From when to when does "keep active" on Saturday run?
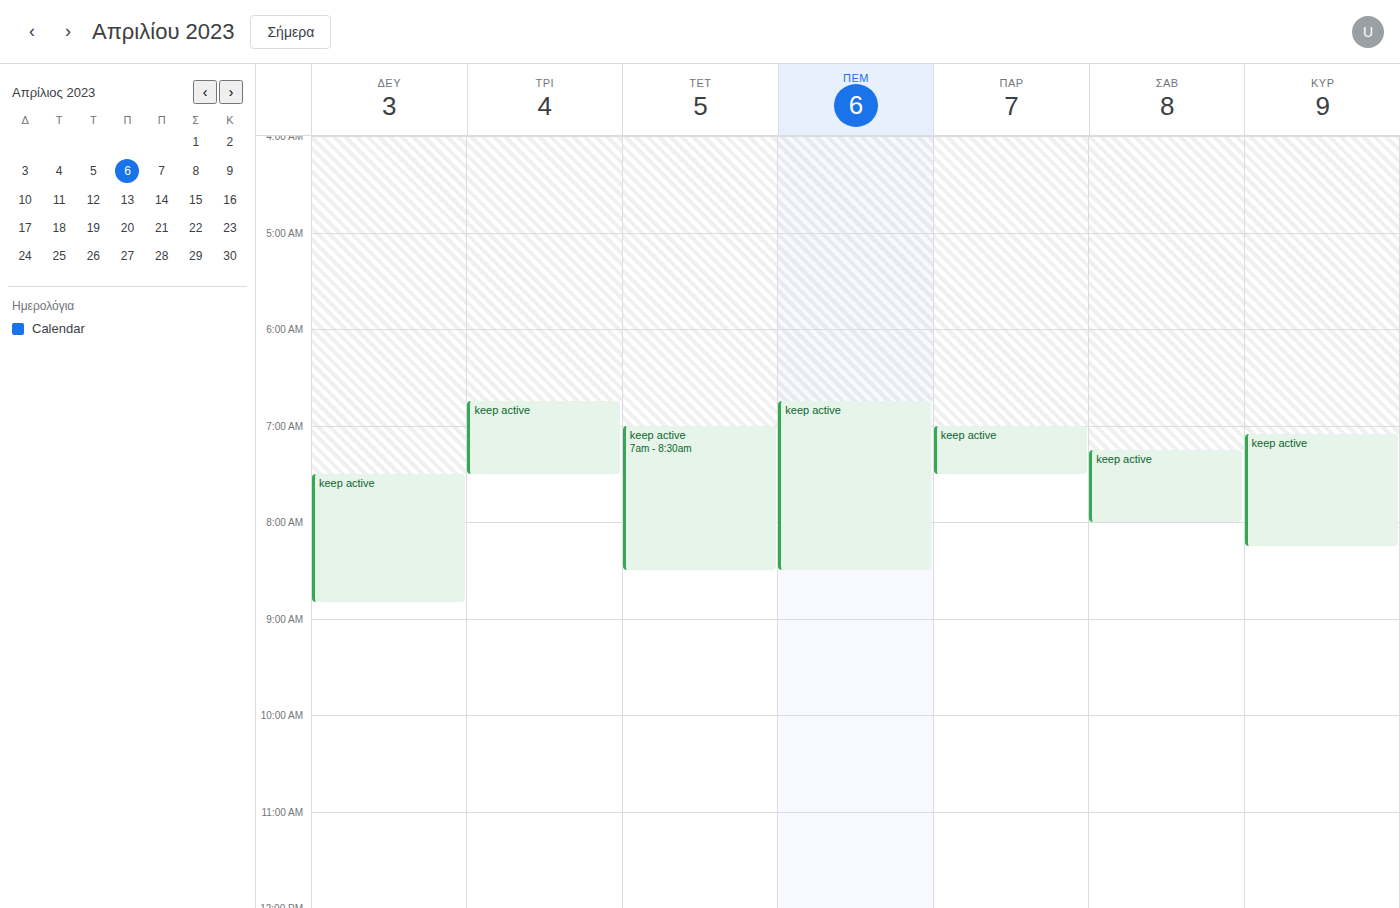
07:15 to 08:00